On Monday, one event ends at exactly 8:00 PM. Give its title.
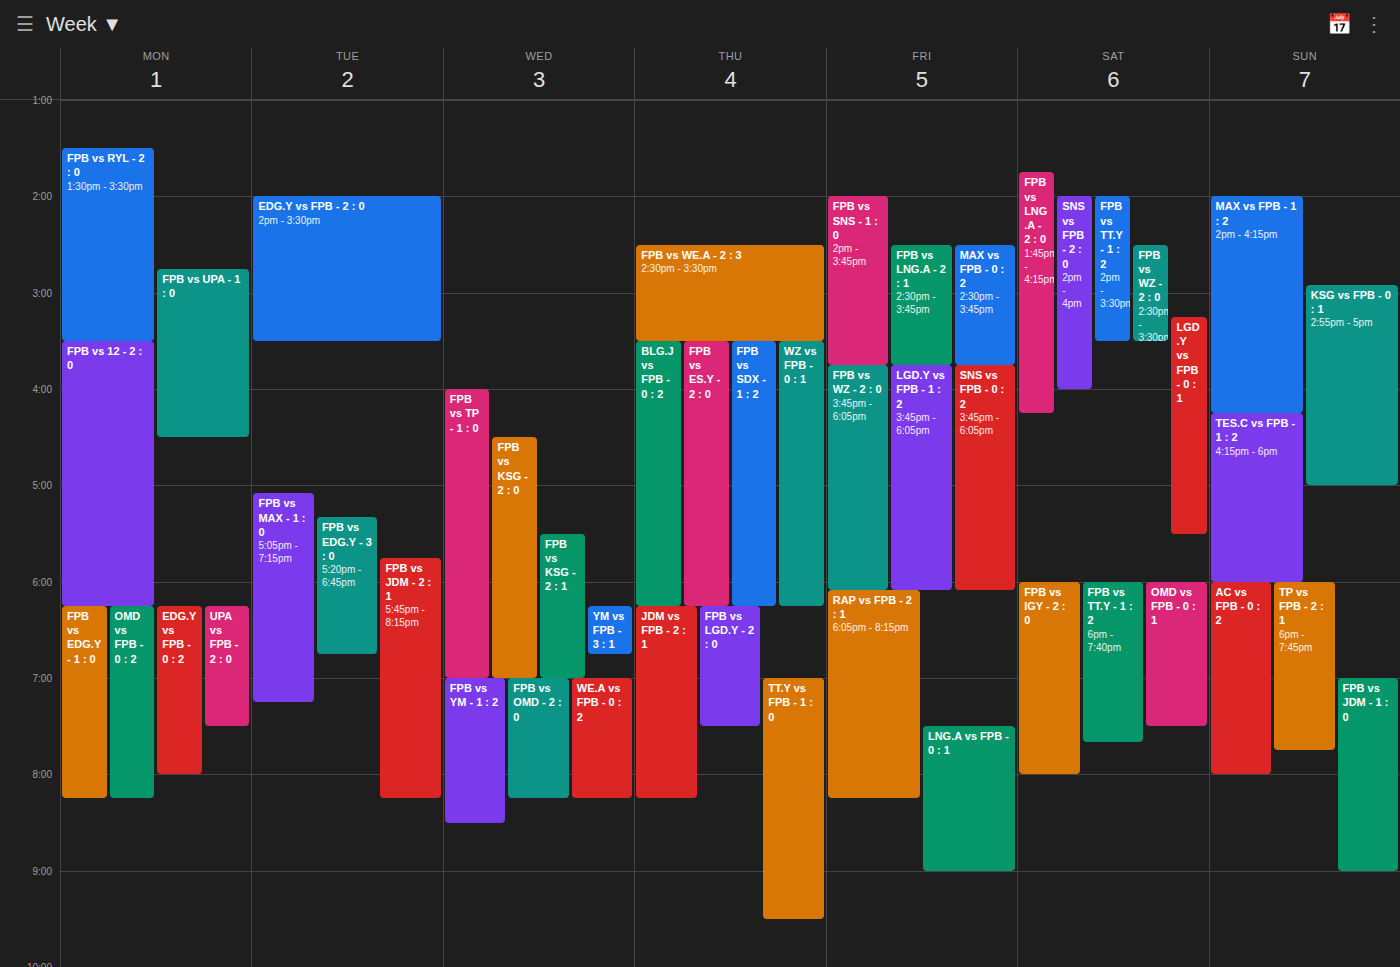
"EDG.Y vs FPB - 0 : 2"